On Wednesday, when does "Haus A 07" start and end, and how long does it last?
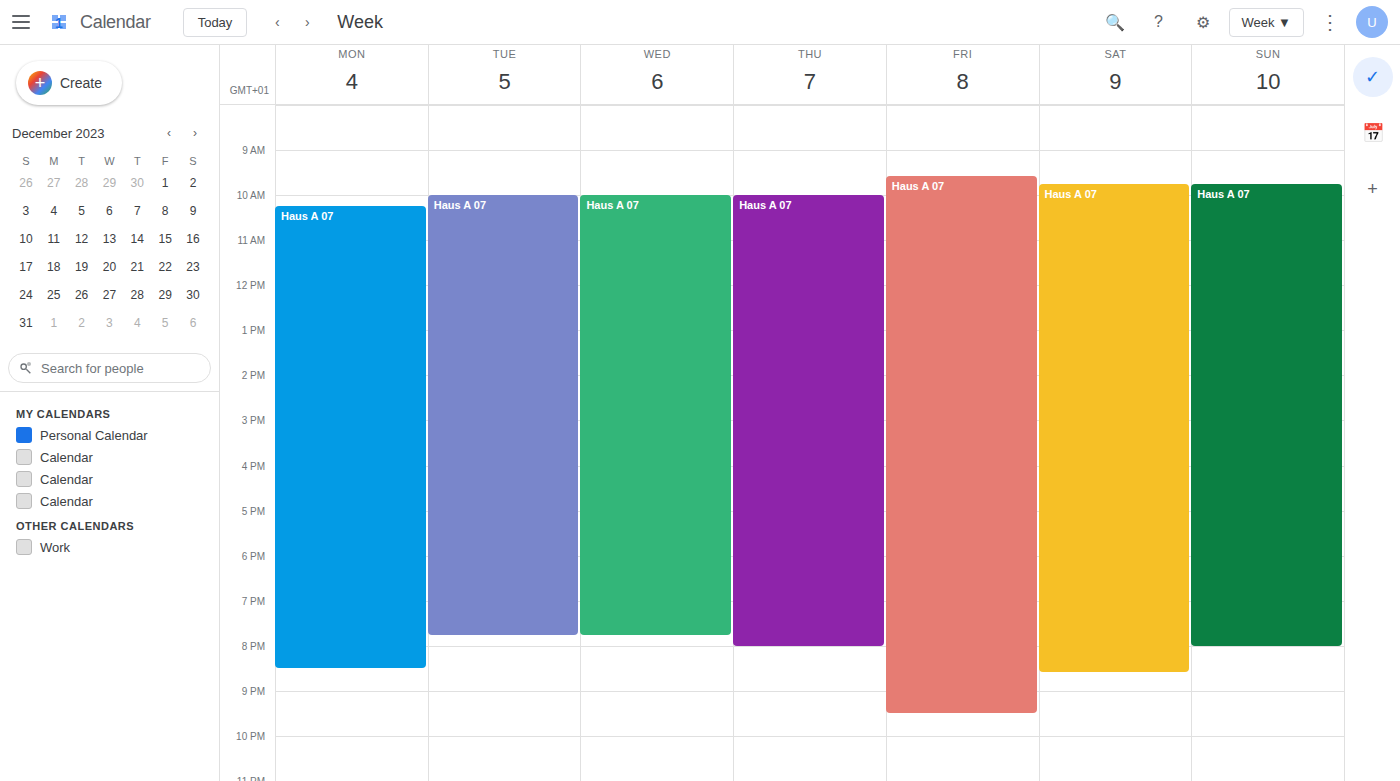
10:00 AM to 7:45 PM, 9 hours 45 minutes